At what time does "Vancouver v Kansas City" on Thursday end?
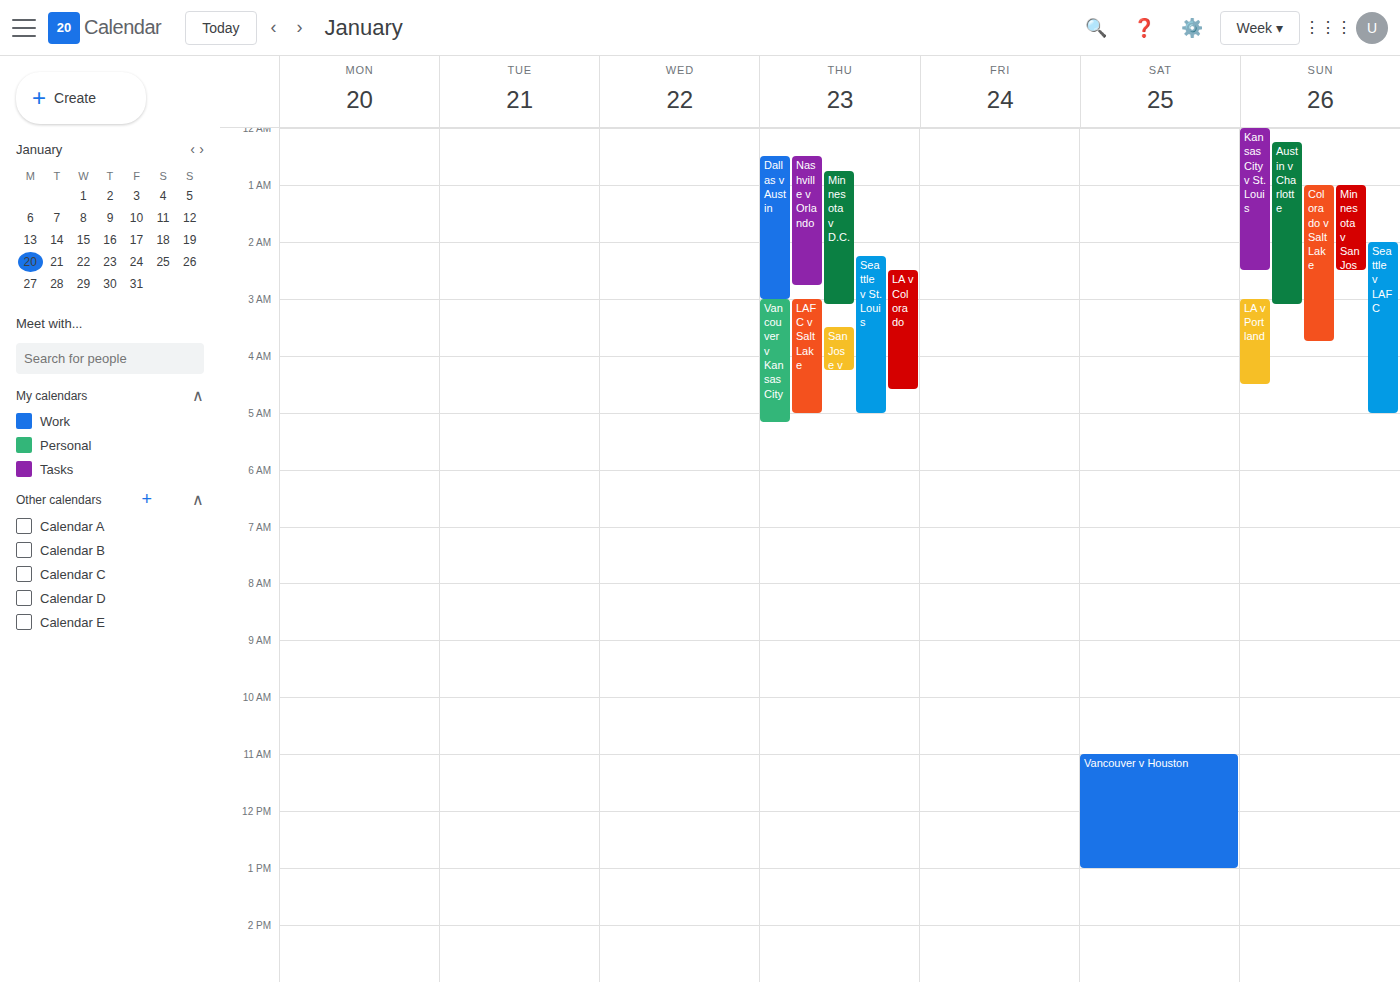
5:10 AM